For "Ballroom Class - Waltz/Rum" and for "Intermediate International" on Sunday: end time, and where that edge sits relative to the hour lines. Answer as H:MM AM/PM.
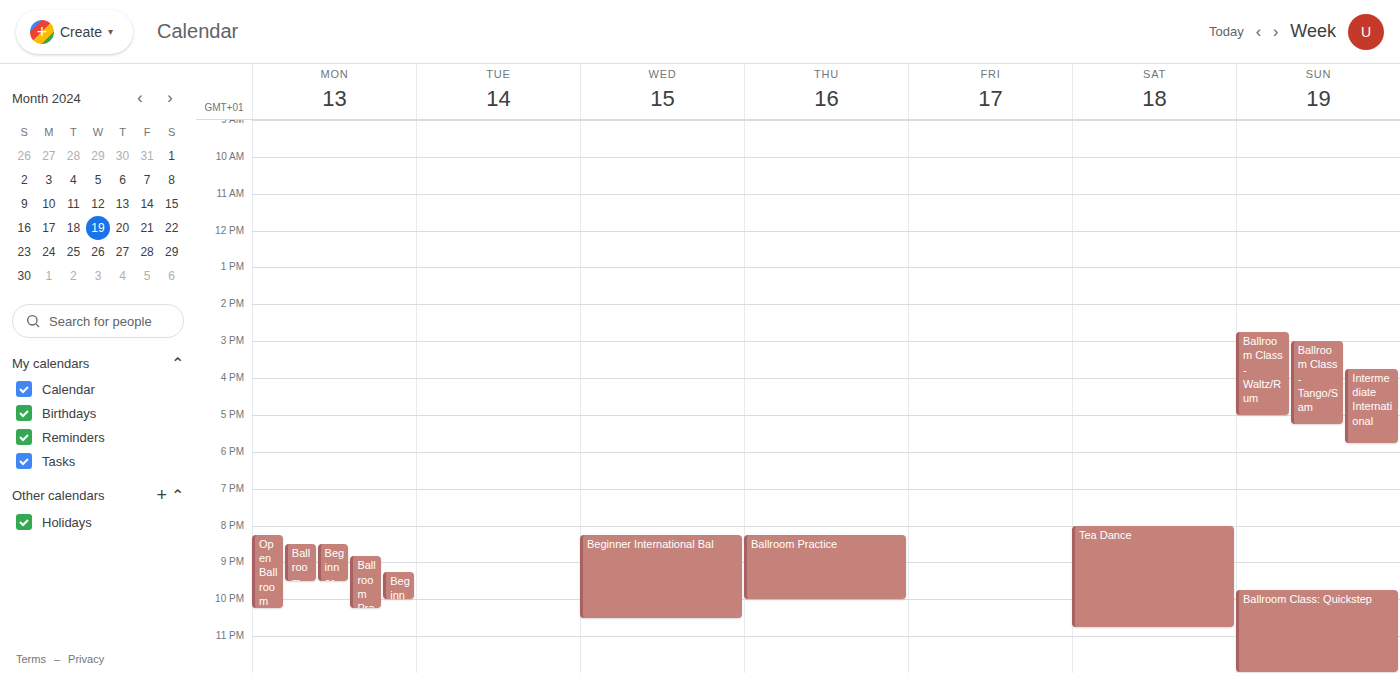
"Ballroom Class - Waltz/Rum": 5:00 PM, exactly on the 5 PM line. "Intermediate International": 5:45 PM, neither: three quarters of the way from the 5 PM line to the 6 PM line.